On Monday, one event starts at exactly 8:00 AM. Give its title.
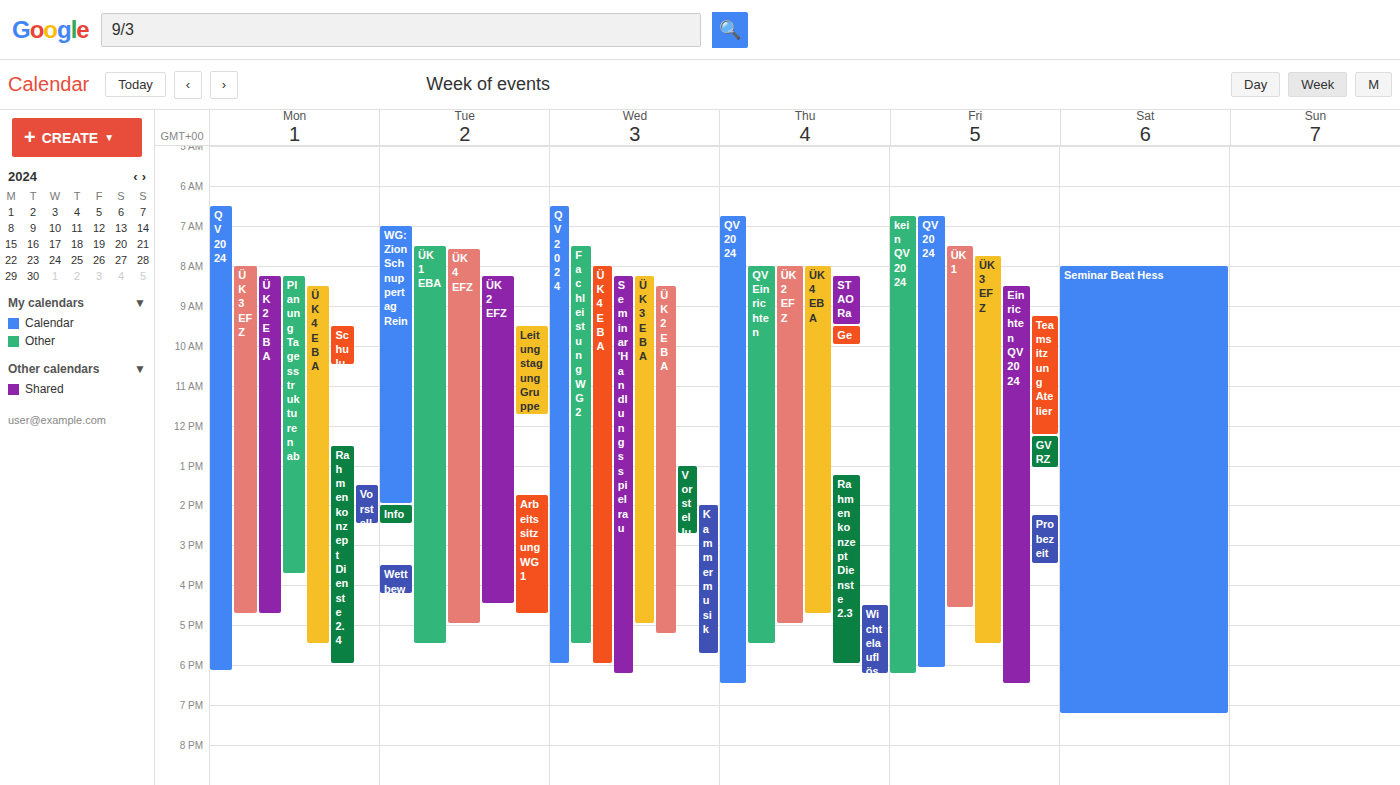
"ÜK 3 EFZ"